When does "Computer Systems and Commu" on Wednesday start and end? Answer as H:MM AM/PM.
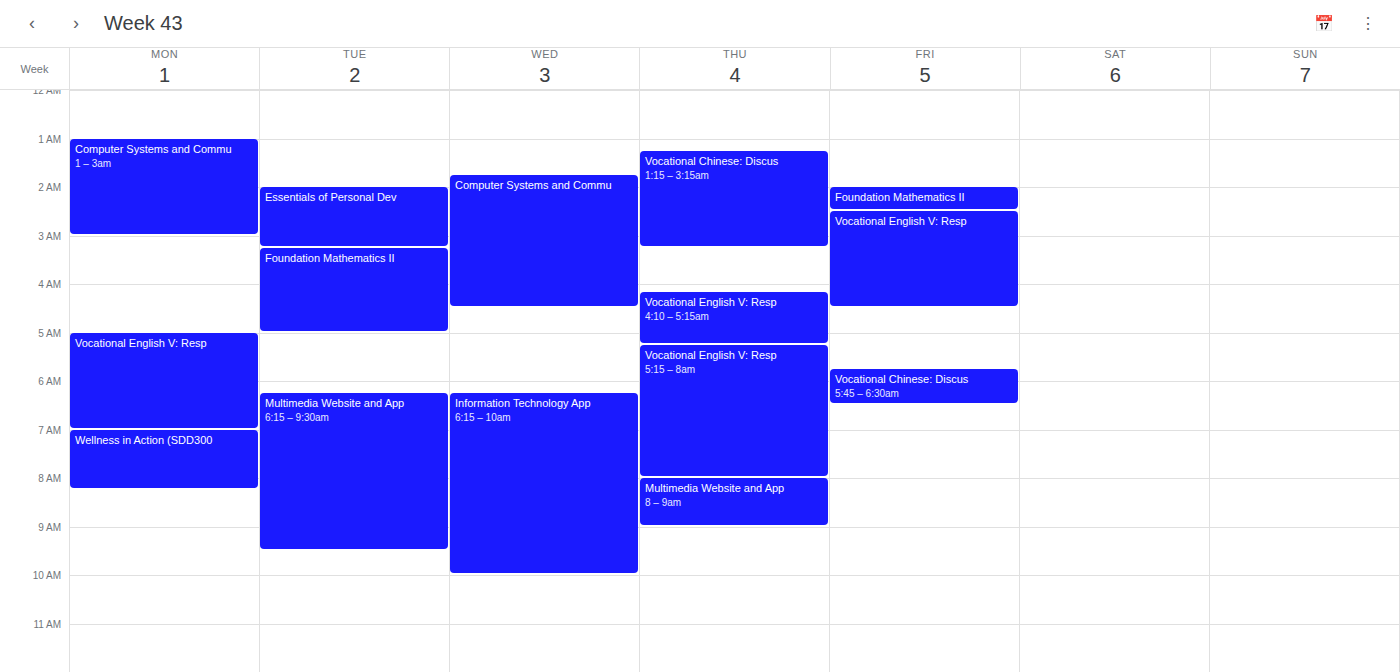
1:45 AM to 4:30 AM